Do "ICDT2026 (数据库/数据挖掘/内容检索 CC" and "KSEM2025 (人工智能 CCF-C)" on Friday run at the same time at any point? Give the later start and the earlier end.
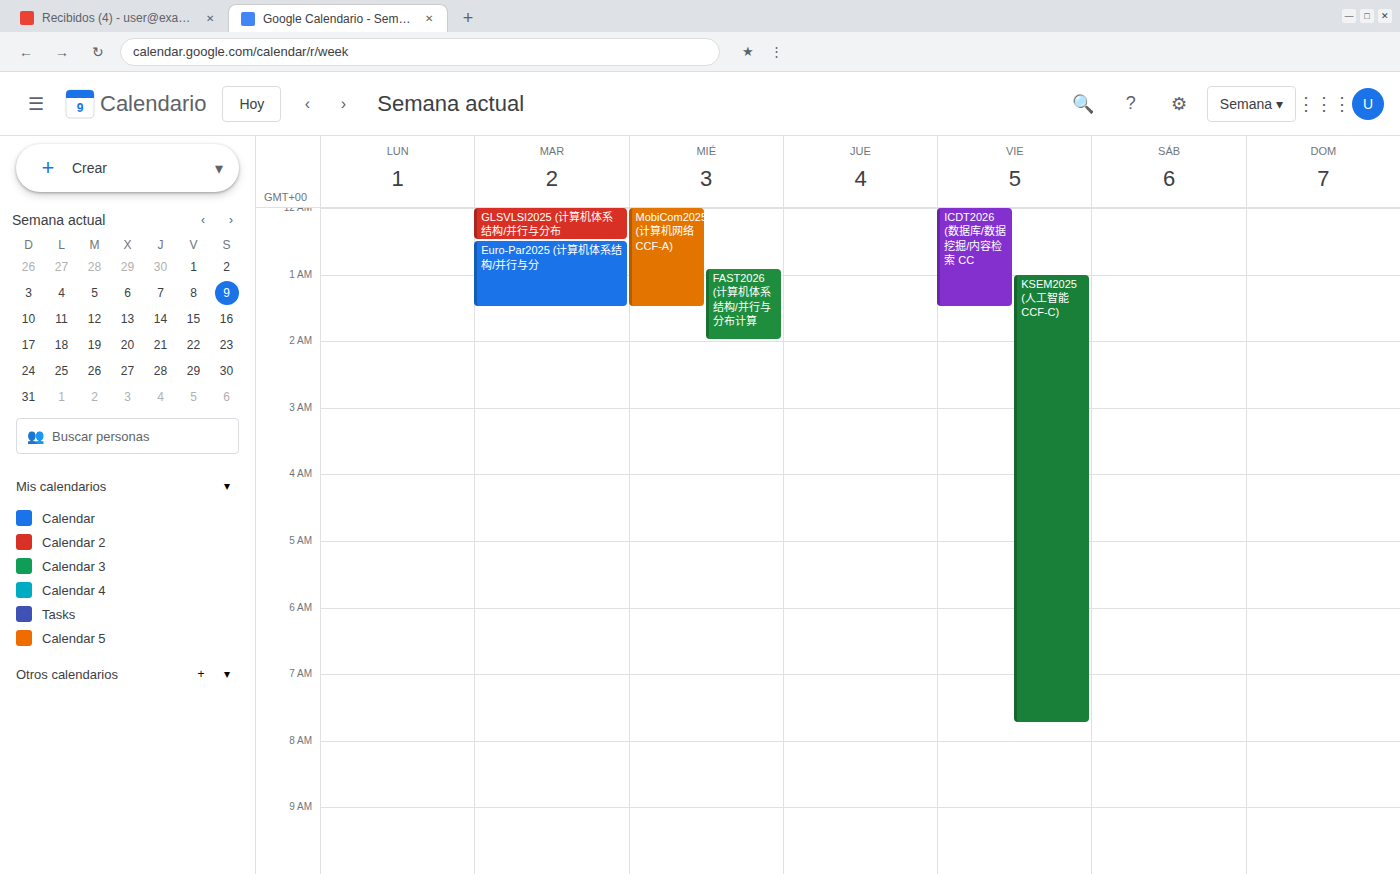
"KSEM2025 (人工智能 CCF-C)" starts at 1:00 AM, before "ICDT2026 (数据库/数据挖掘/内容检索 CC" ends at 1:30 AM -- they overlap.